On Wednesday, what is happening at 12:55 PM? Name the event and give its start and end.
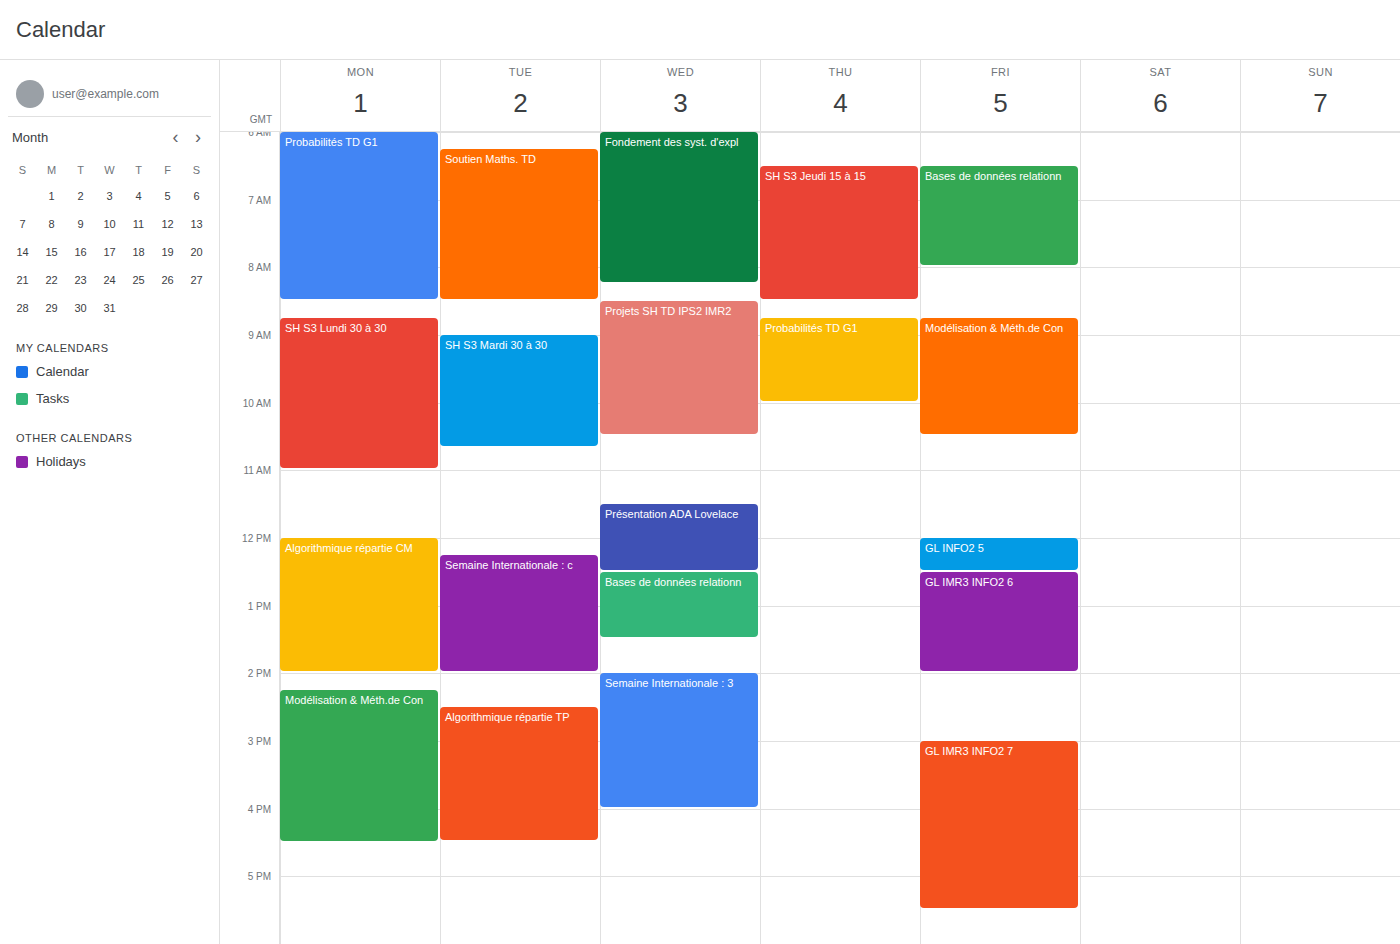
"Bases de données relationn", 12:30 PM to 1:30 PM